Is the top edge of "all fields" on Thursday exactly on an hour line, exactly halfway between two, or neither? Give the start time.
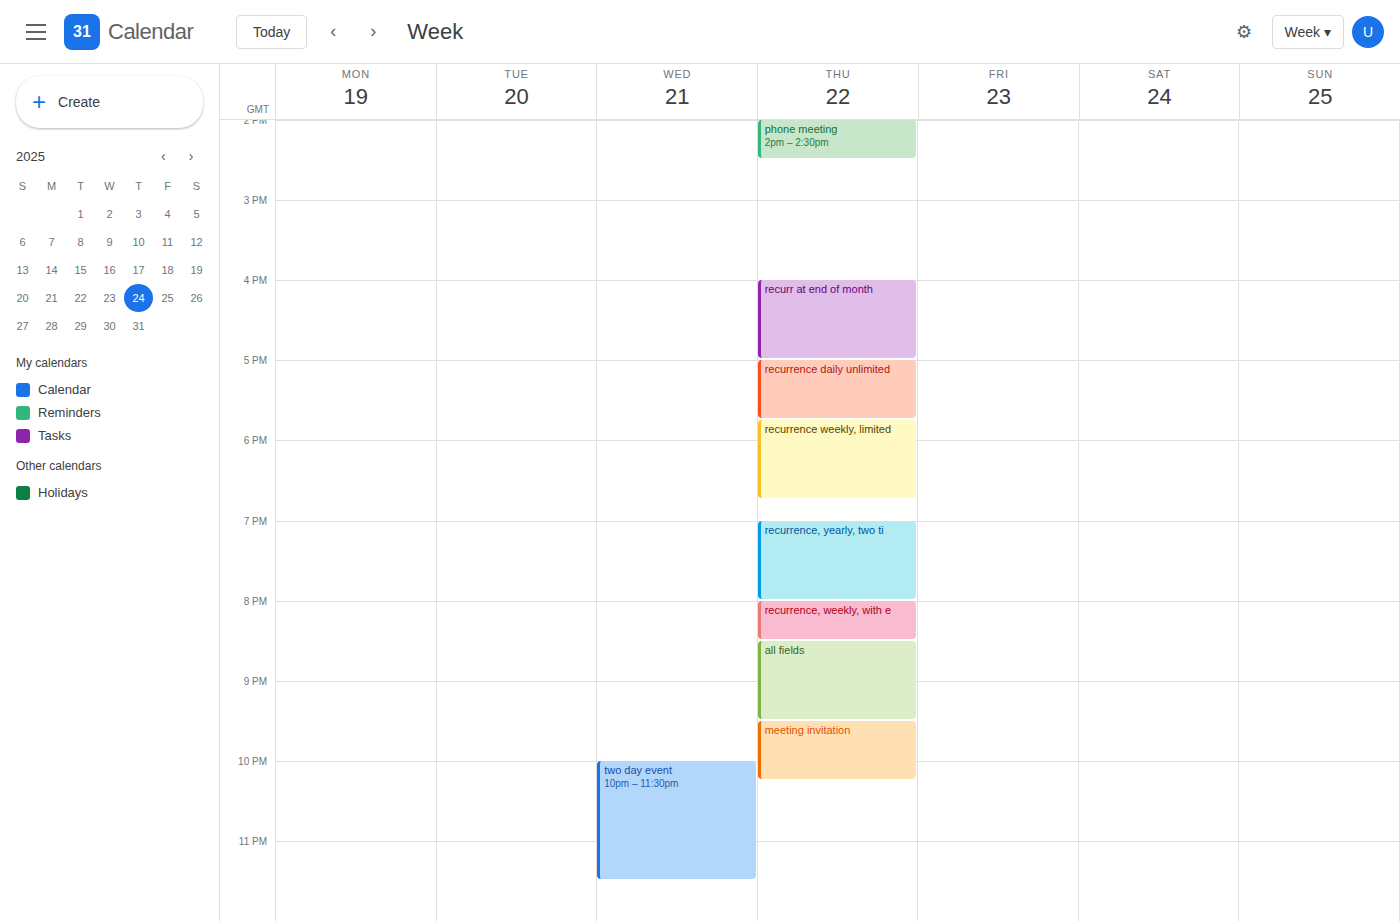
8:30 PM -- halfway between the 8 PM and 9 PM lines.